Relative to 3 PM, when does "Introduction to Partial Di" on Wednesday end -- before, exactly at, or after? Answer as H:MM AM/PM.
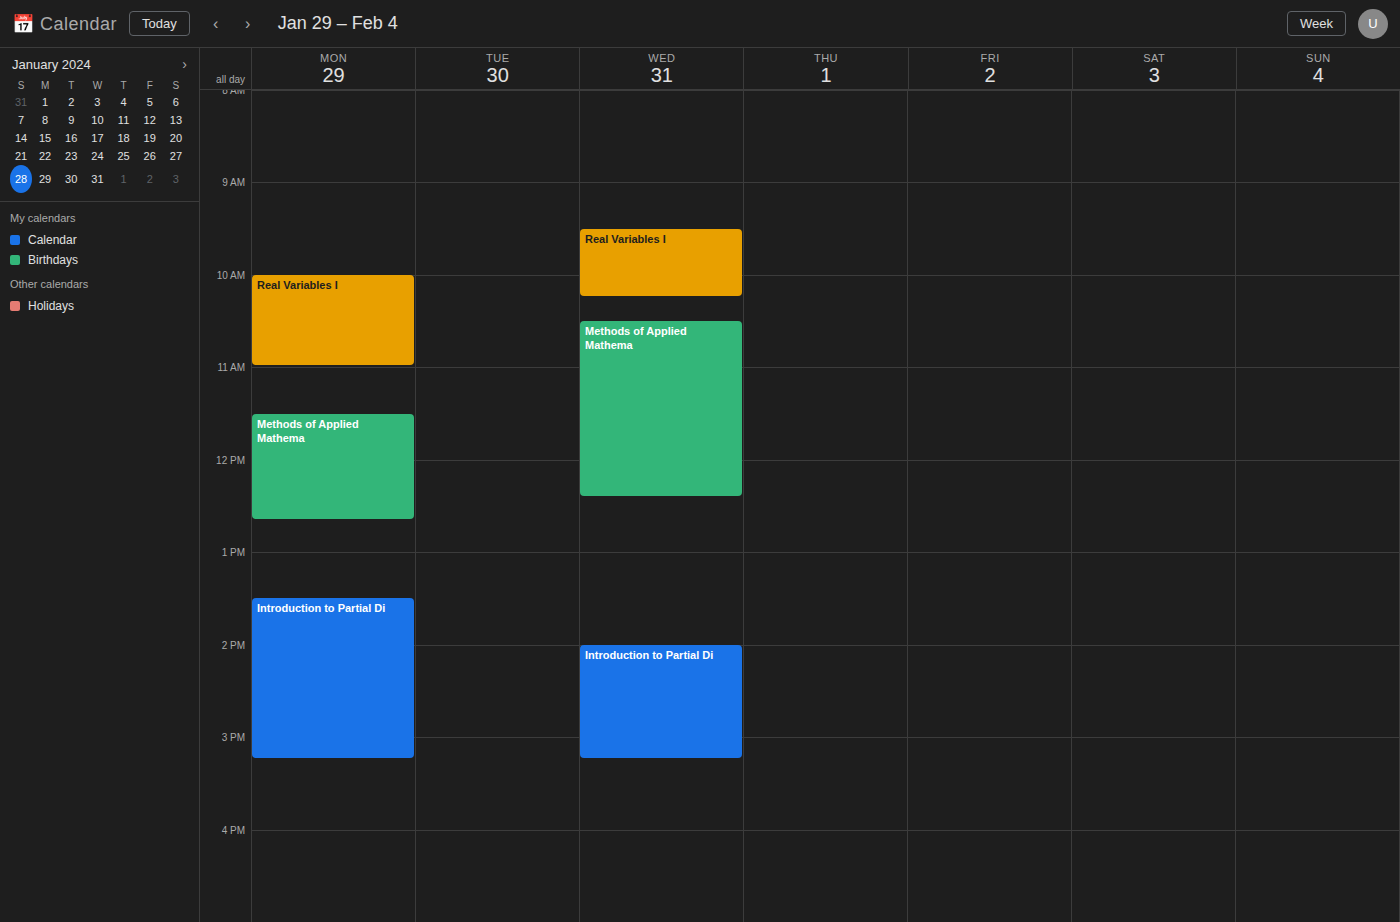
3:15 PM -- after 3 PM, 15 minutes below the 3 PM line.